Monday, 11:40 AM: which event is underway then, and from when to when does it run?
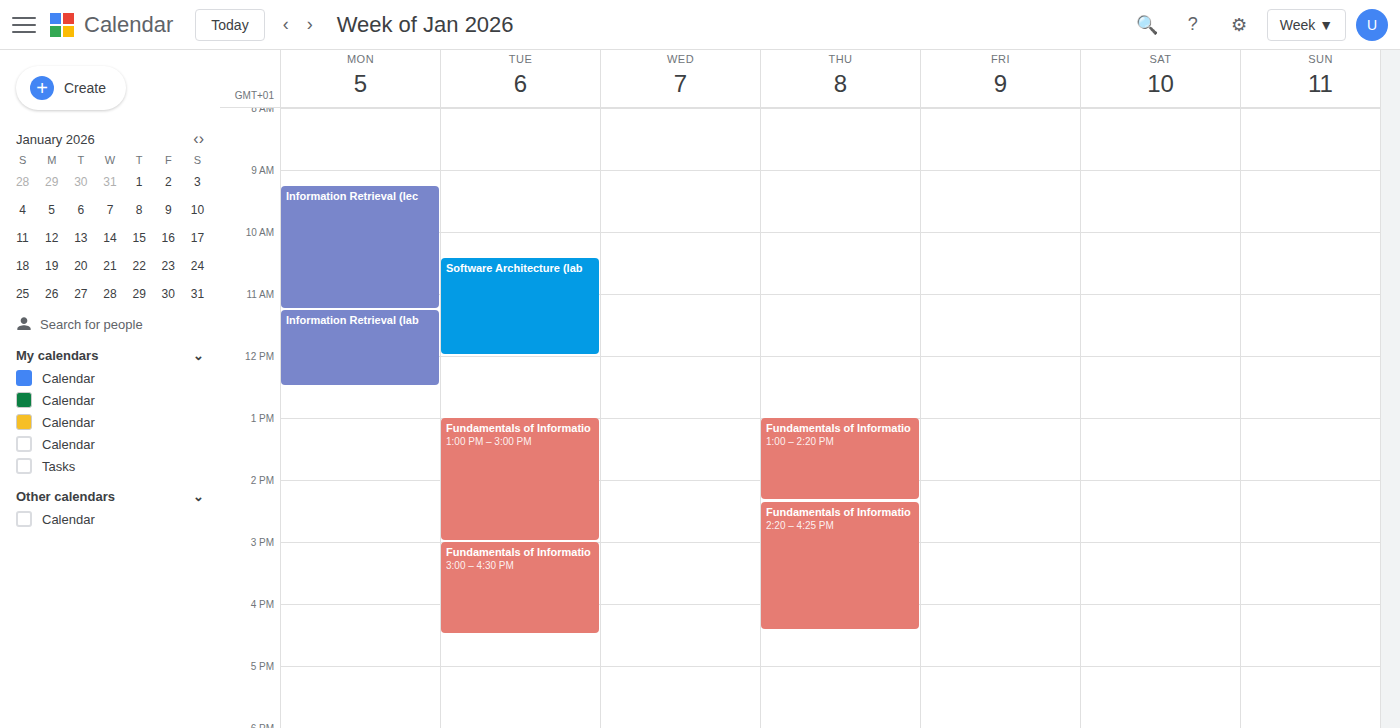
"Information Retrieval (lab", 11:15 AM to 12:30 PM